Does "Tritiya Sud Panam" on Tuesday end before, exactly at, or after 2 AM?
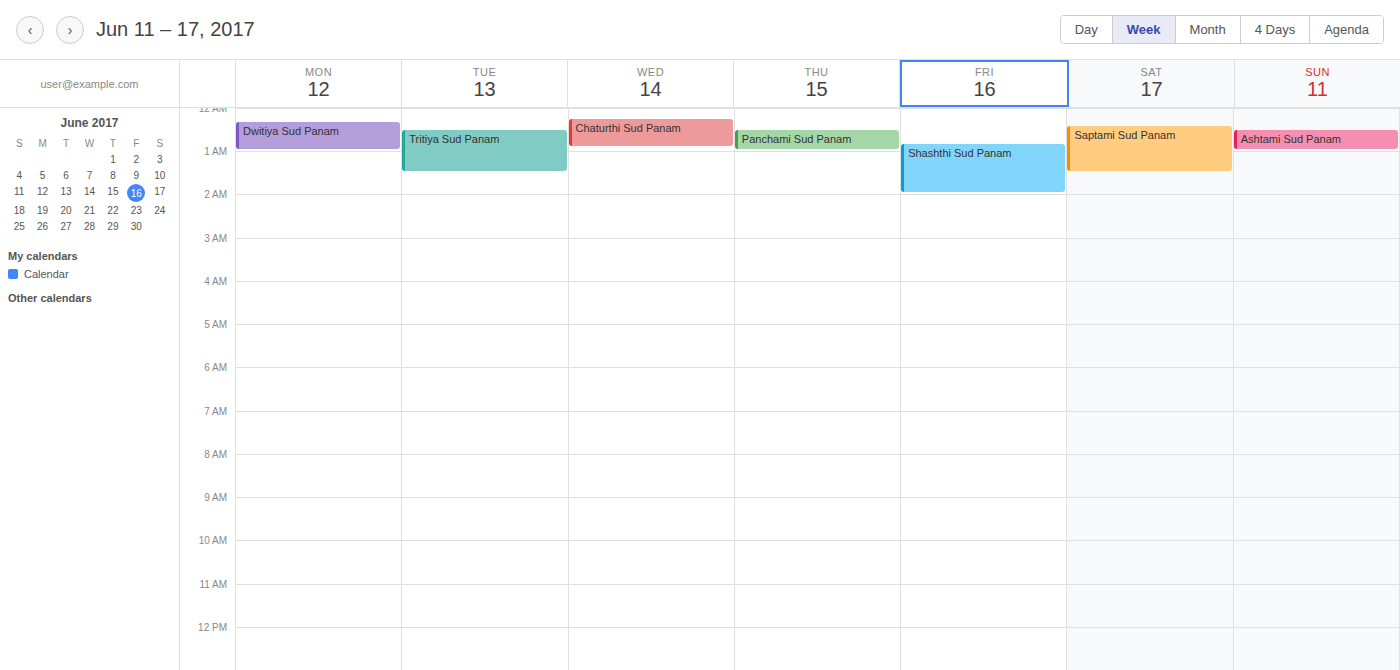
1:30 AM -- before 2 AM, 30 minutes above the 2 AM line.